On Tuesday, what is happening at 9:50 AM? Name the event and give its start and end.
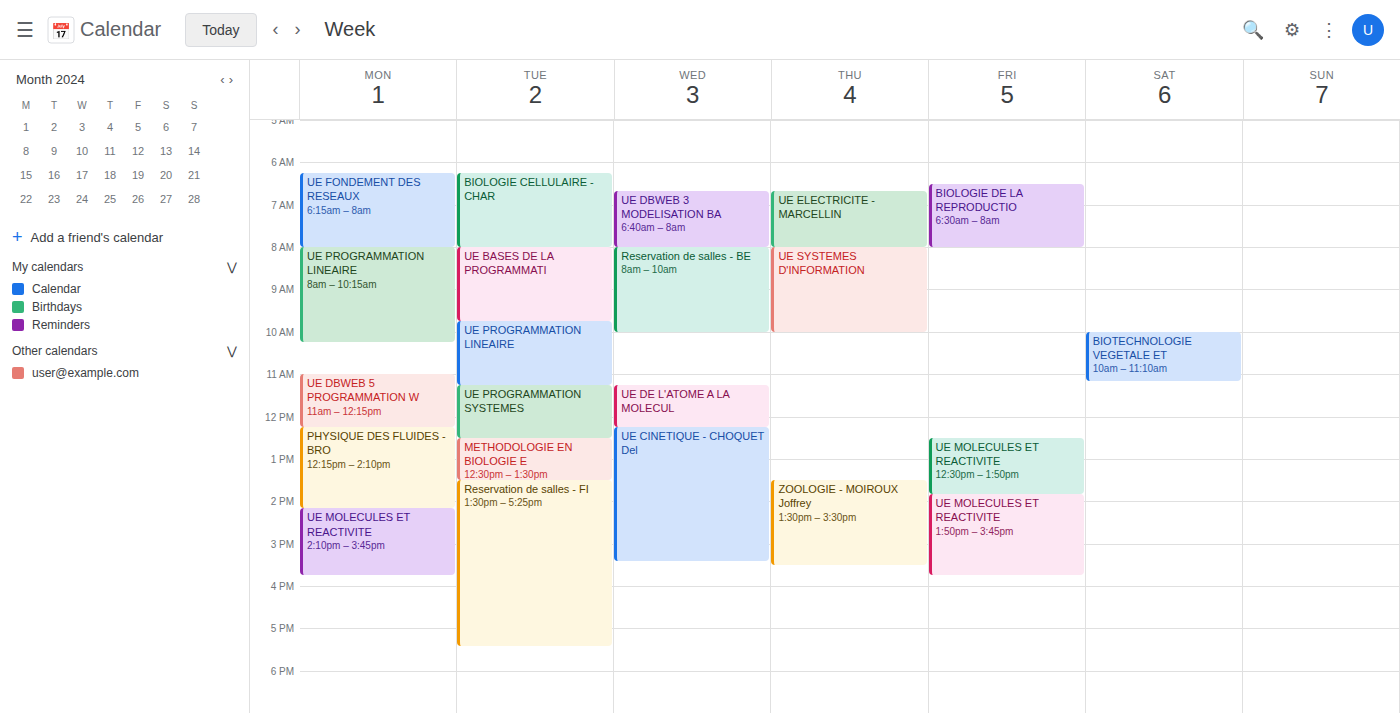
"UE PROGRAMMATION LINEAIRE", 9:45 AM to 11:15 AM